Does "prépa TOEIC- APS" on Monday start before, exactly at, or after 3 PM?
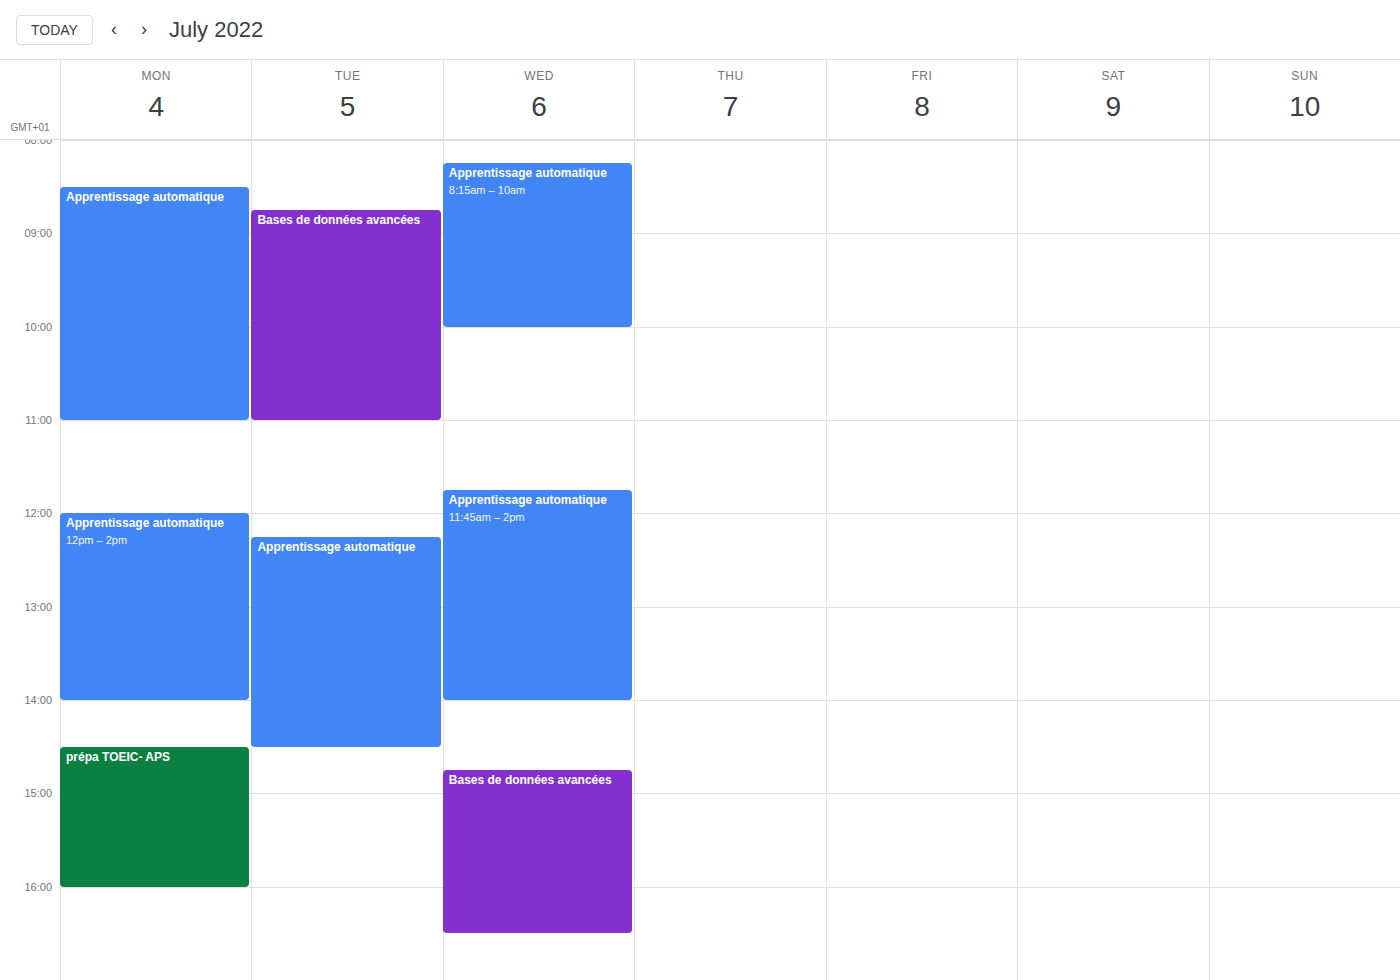
2:30 PM -- before 3 PM, 30 minutes above the 3 PM line.